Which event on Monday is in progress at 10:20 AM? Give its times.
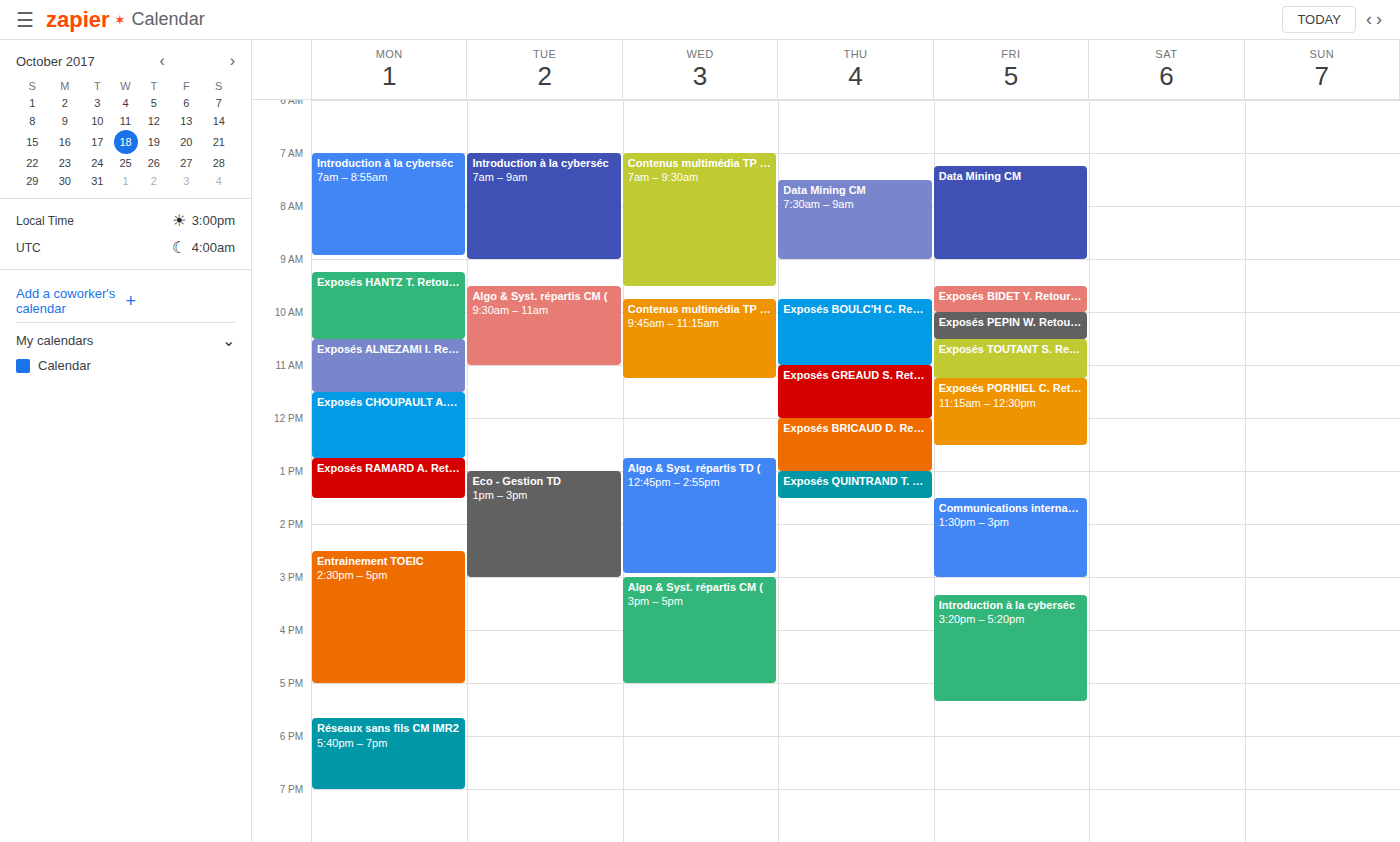
"Exposés HANTZ T. Retour en", 9:15 AM to 10:30 AM